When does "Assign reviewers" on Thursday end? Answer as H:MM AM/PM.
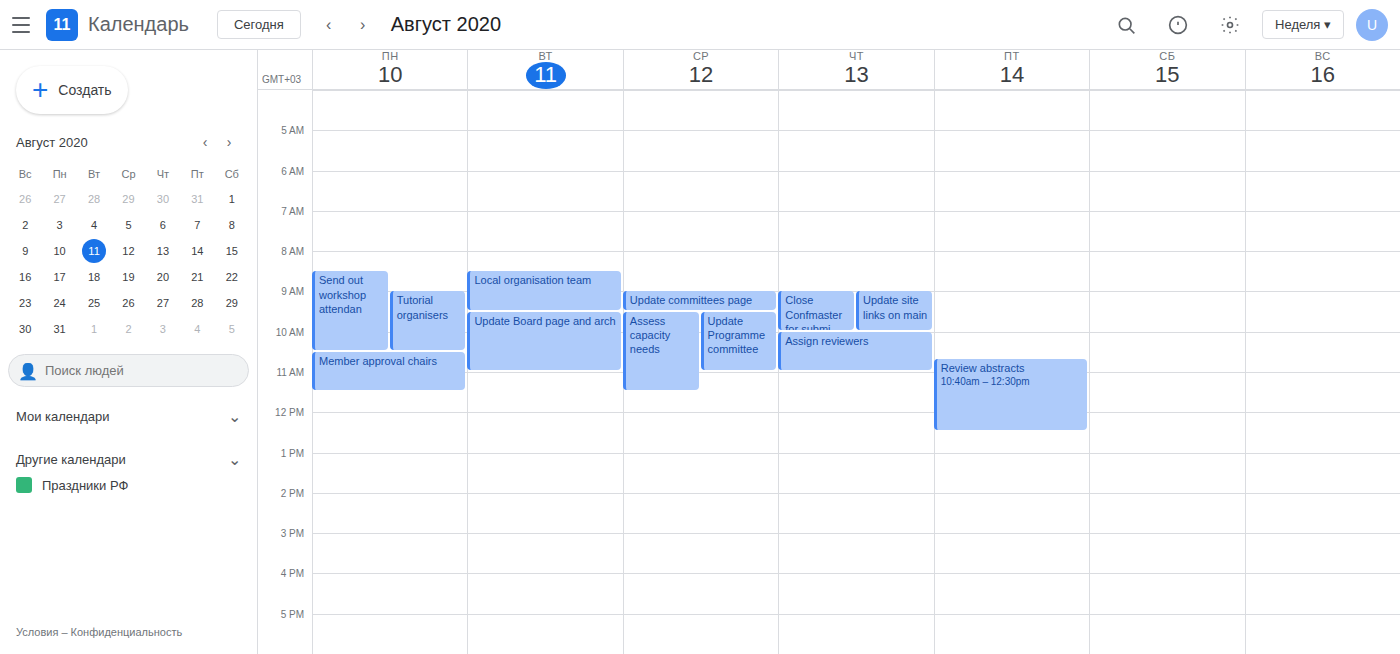
11:00 AM